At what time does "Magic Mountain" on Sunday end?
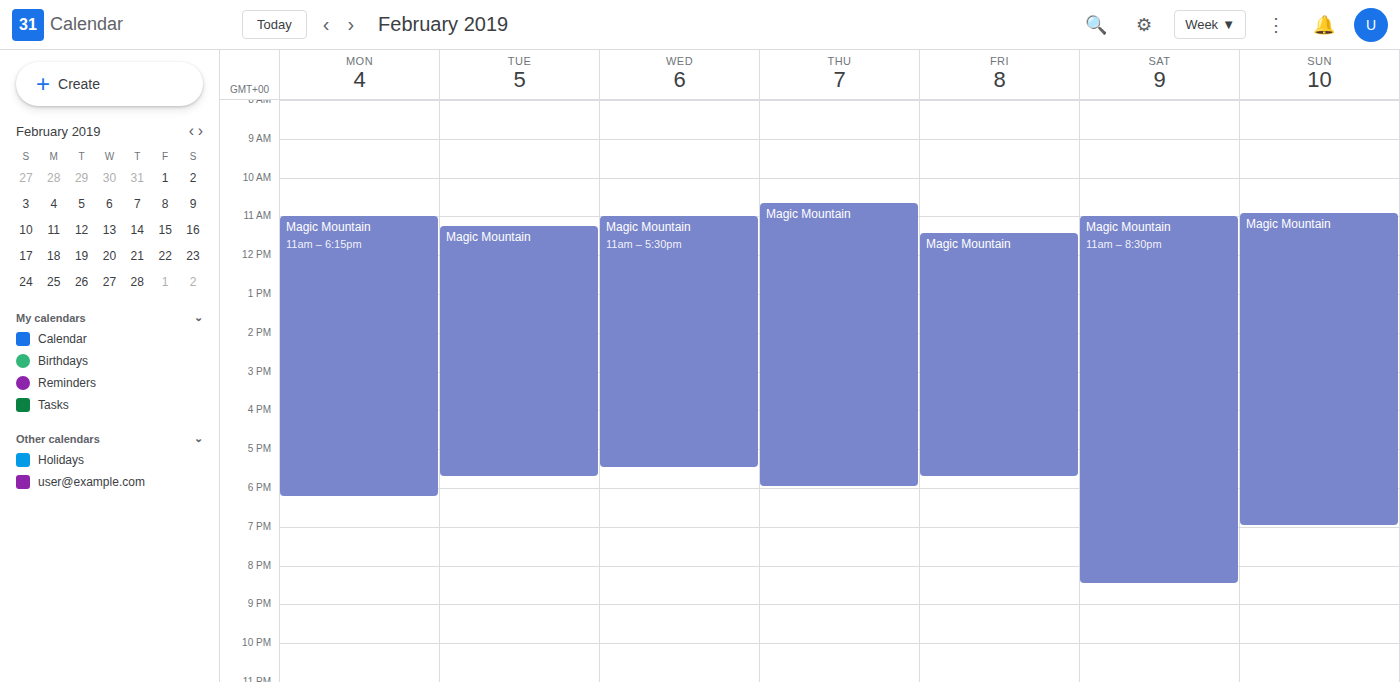
7:00 PM